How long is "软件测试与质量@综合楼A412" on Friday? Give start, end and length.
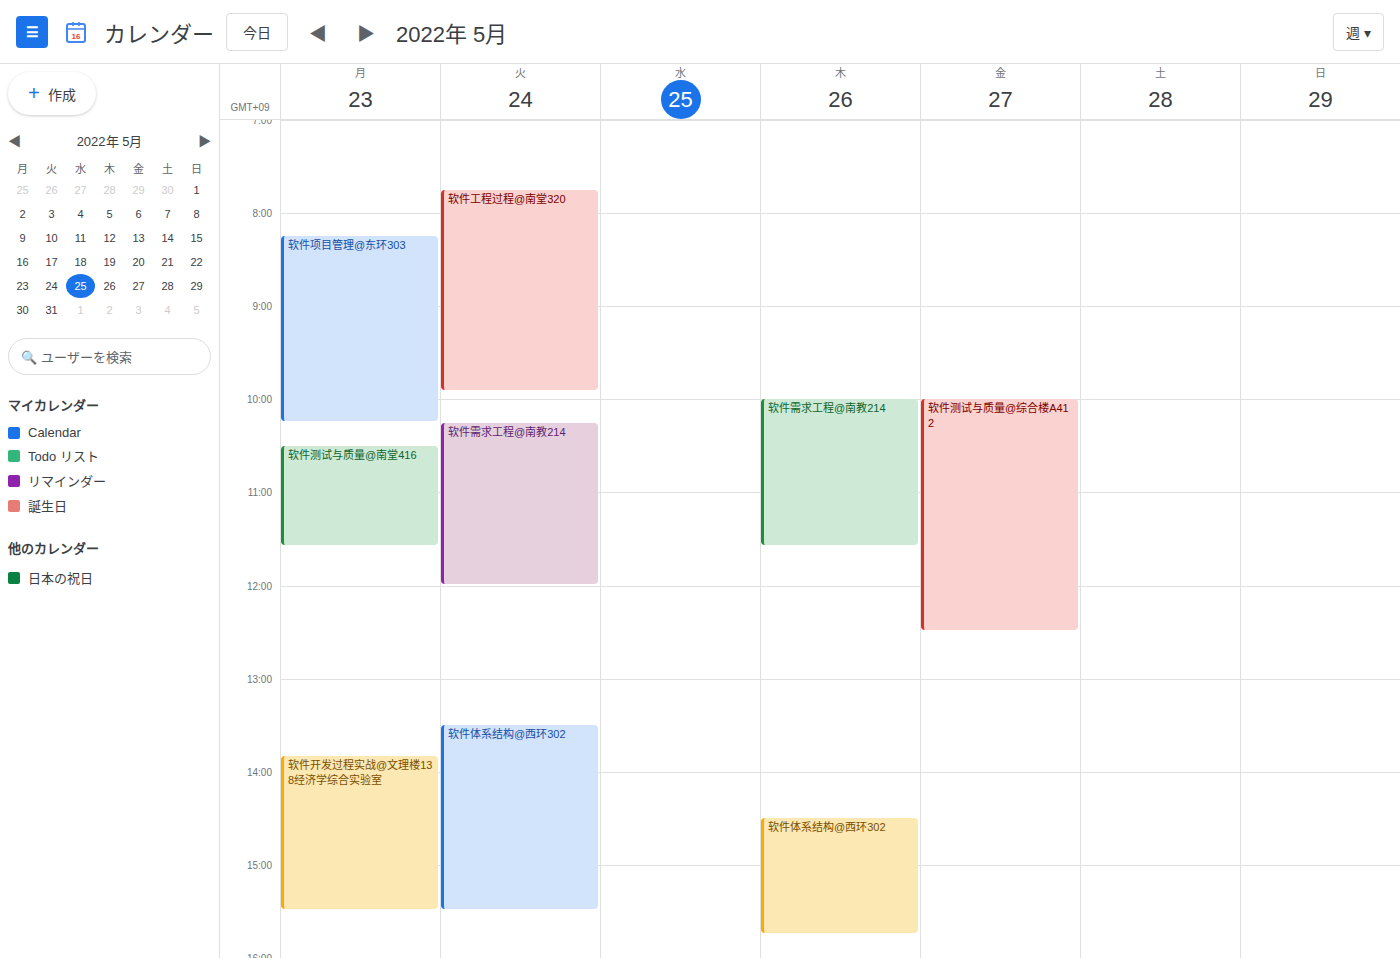
10:00 AM to 12:30 PM, 2 hours 30 minutes